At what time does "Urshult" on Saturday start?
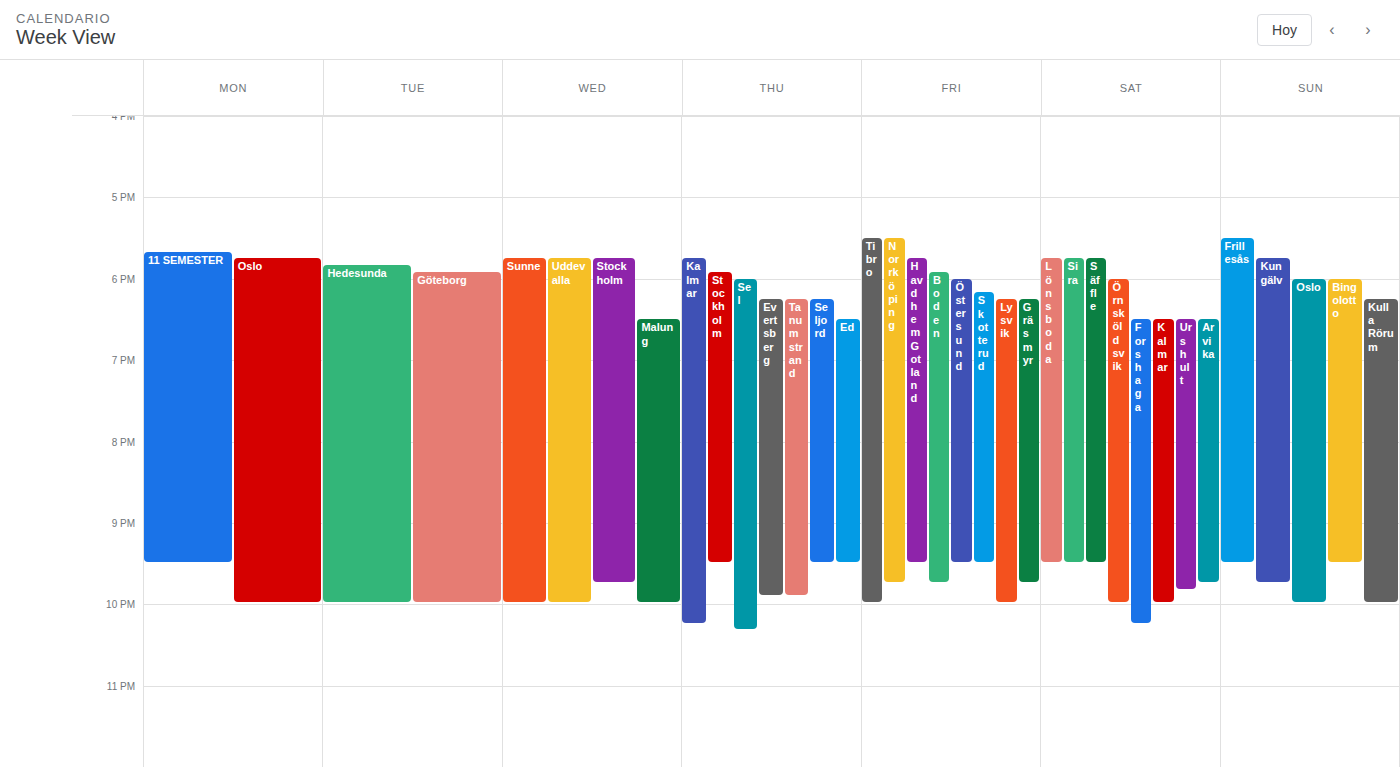
6:30 PM